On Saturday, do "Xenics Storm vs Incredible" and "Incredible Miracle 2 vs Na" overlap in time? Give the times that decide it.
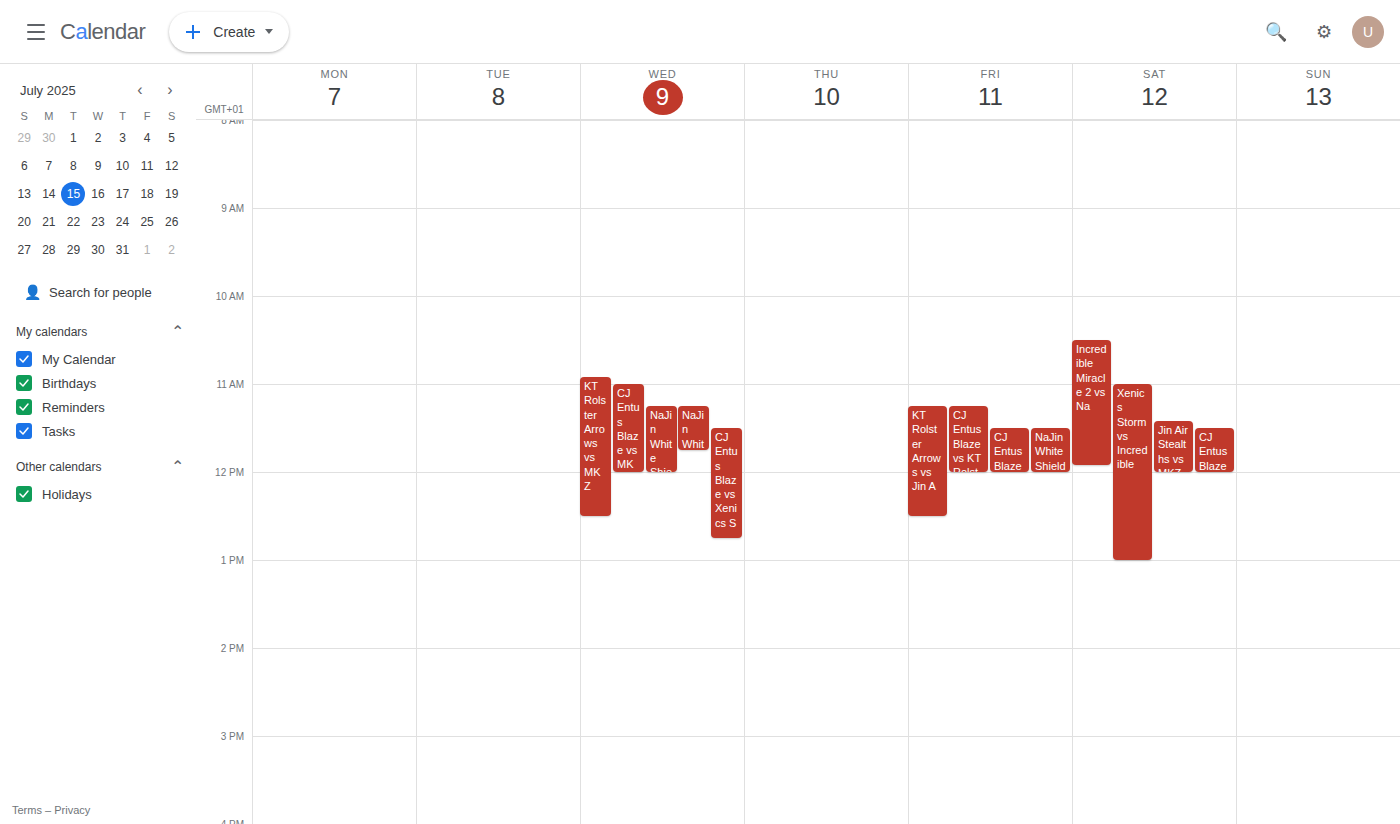
"Xenics Storm vs Incredible" starts at 11:00 AM, before "Incredible Miracle 2 vs Na" ends at 11:55 AM -- they overlap.